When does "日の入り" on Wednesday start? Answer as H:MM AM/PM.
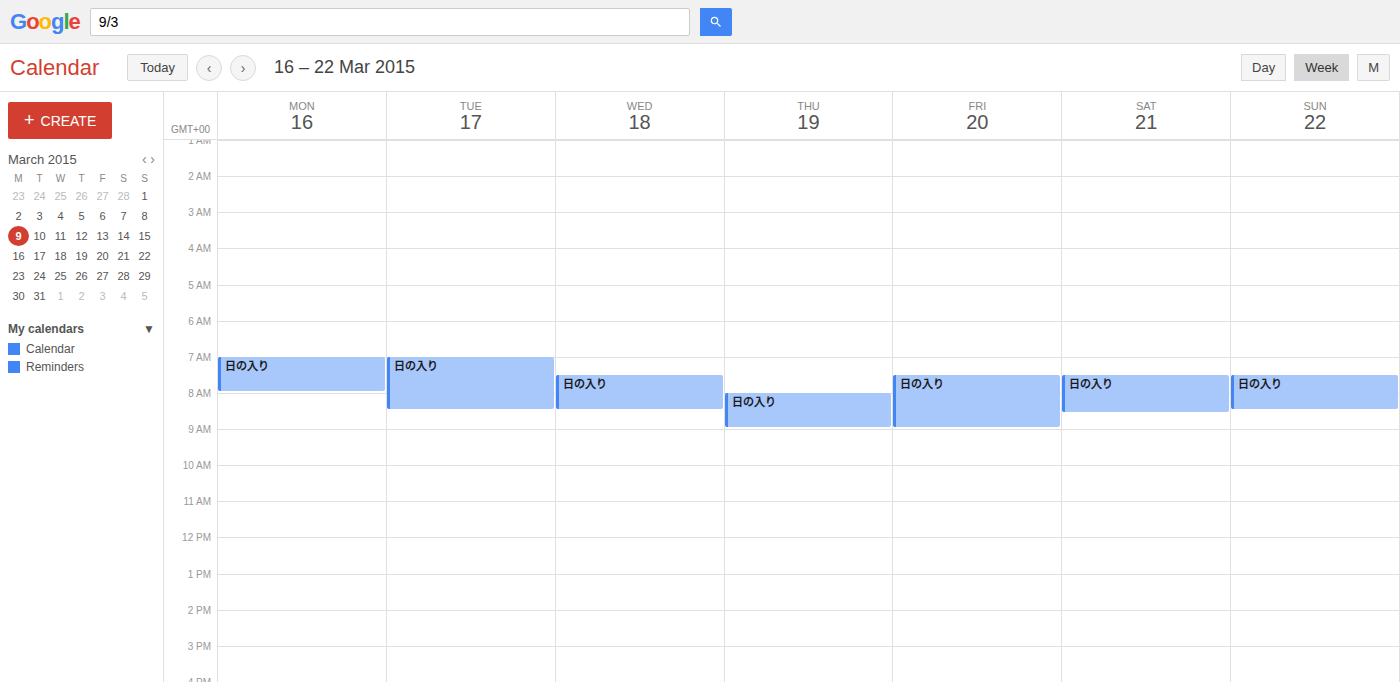
7:30 AM